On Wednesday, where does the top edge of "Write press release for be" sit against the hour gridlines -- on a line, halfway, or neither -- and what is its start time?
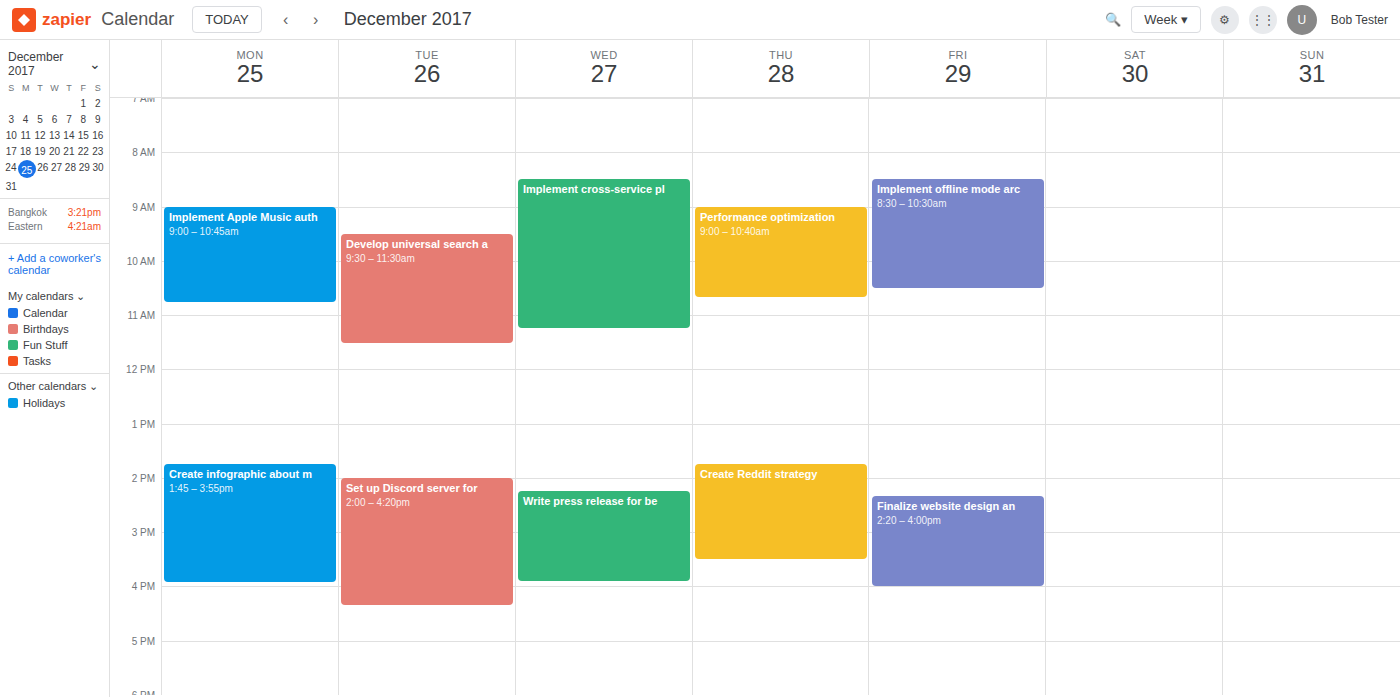
2:15 PM -- neither: a quarter of the way from the 2 PM line to the 3 PM line.